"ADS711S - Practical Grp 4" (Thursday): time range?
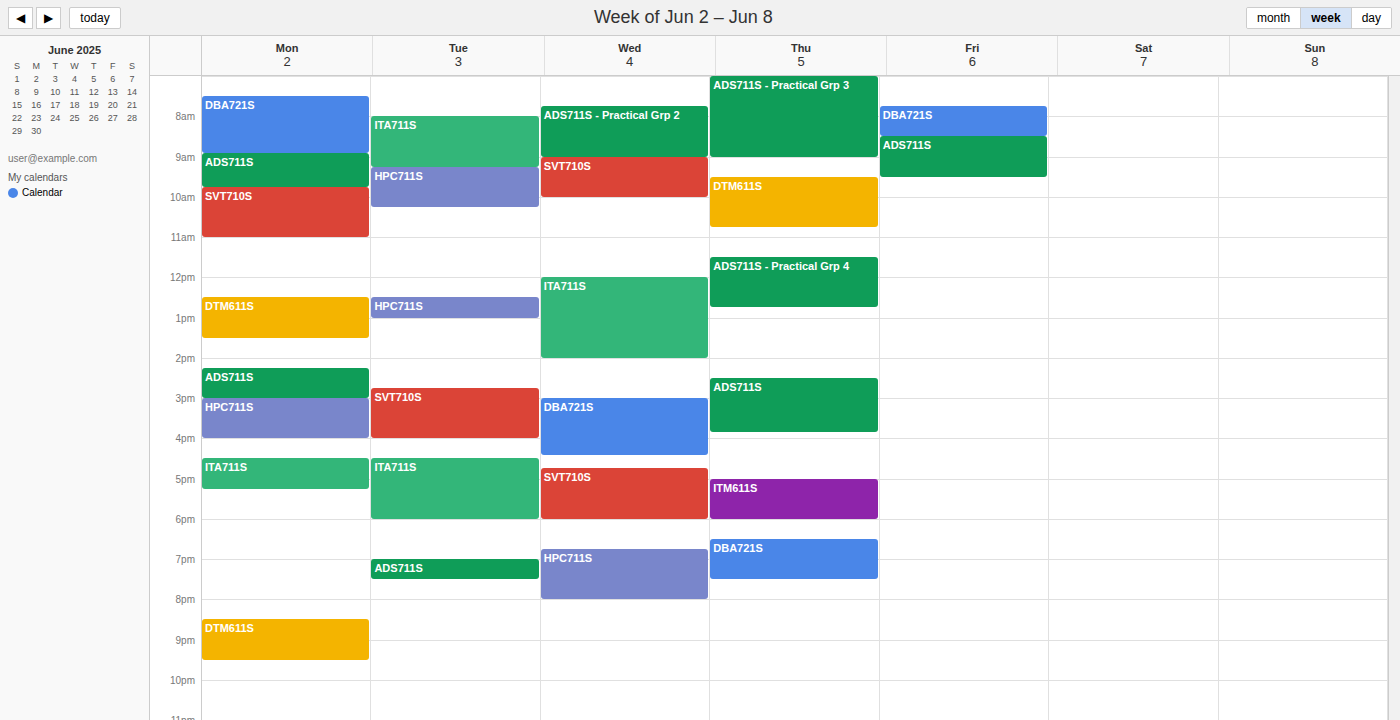
11:30 AM to 12:45 PM